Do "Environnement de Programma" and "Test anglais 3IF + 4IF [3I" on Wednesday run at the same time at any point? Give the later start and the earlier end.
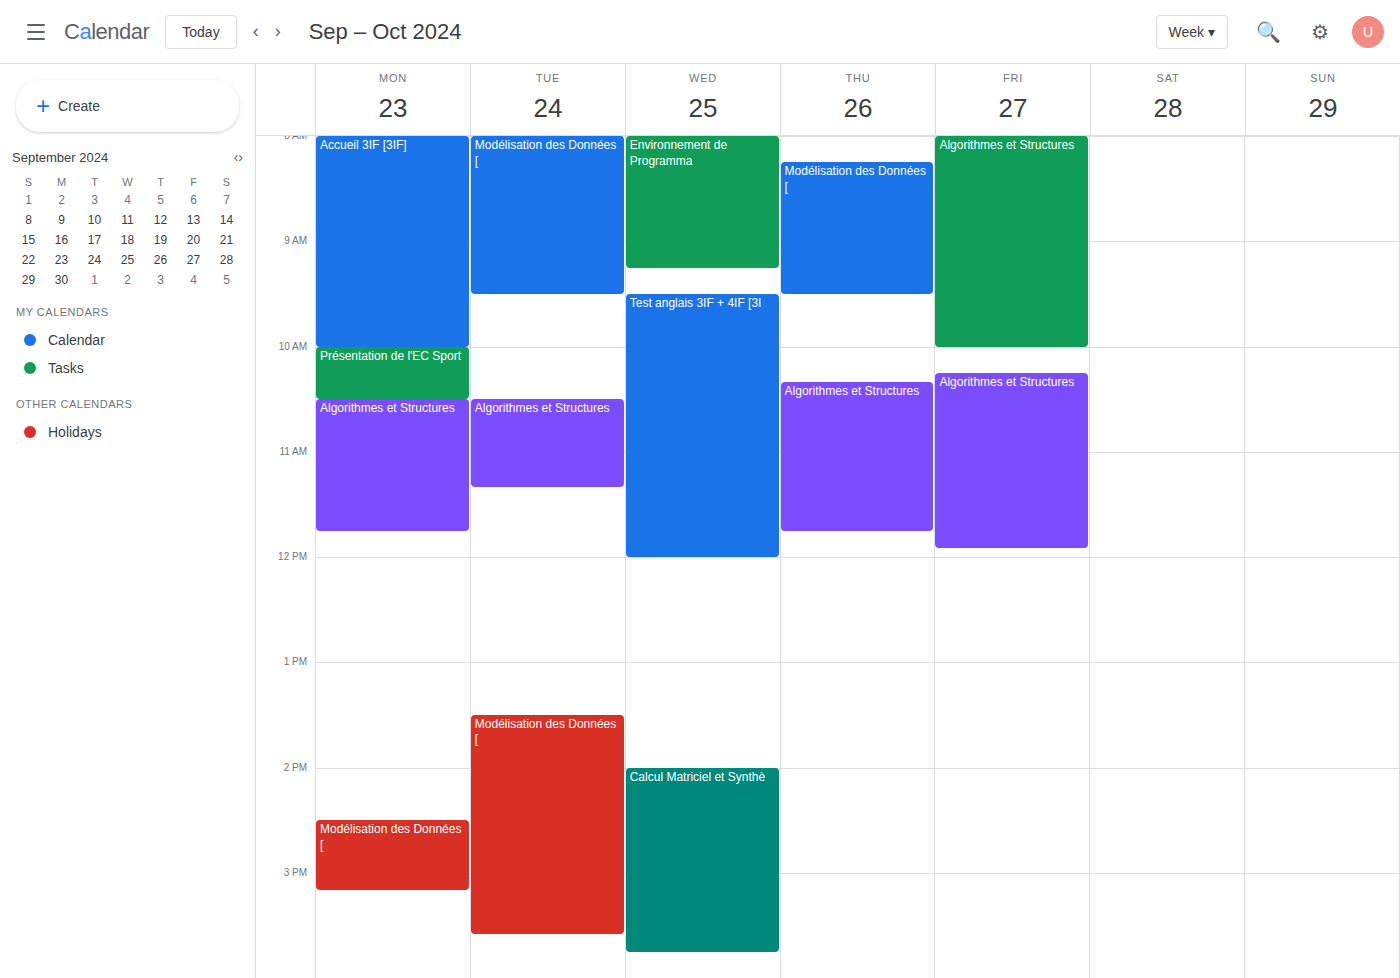
"Environnement de Programma" ends at 9:15 AM and "Test anglais 3IF + 4IF [3I" starts at 9:30 AM -- no overlap.